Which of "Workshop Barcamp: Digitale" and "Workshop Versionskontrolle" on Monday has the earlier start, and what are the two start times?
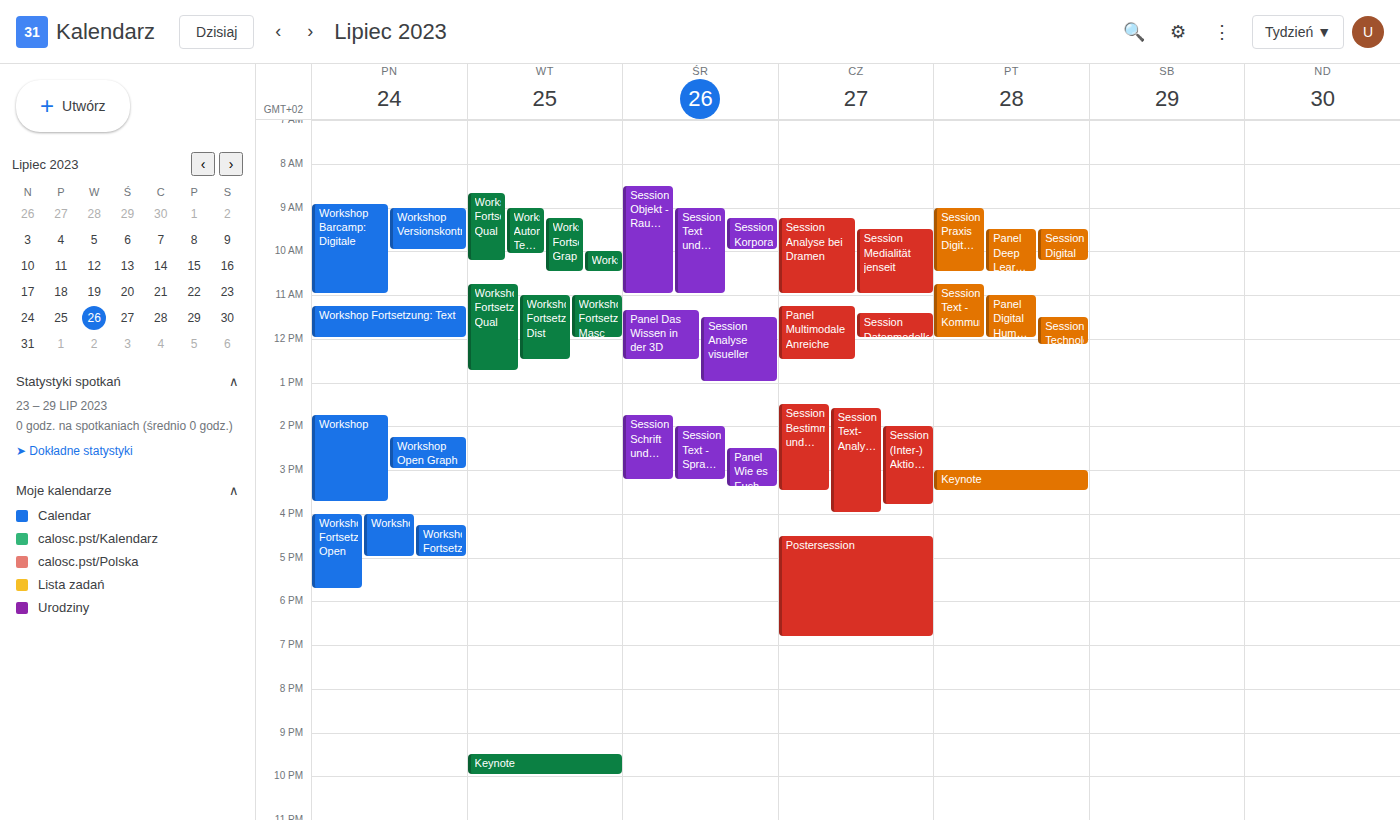
"Workshop Barcamp: Digitale" 8:55 AM; "Workshop Versionskontrolle" 9:00 AM.